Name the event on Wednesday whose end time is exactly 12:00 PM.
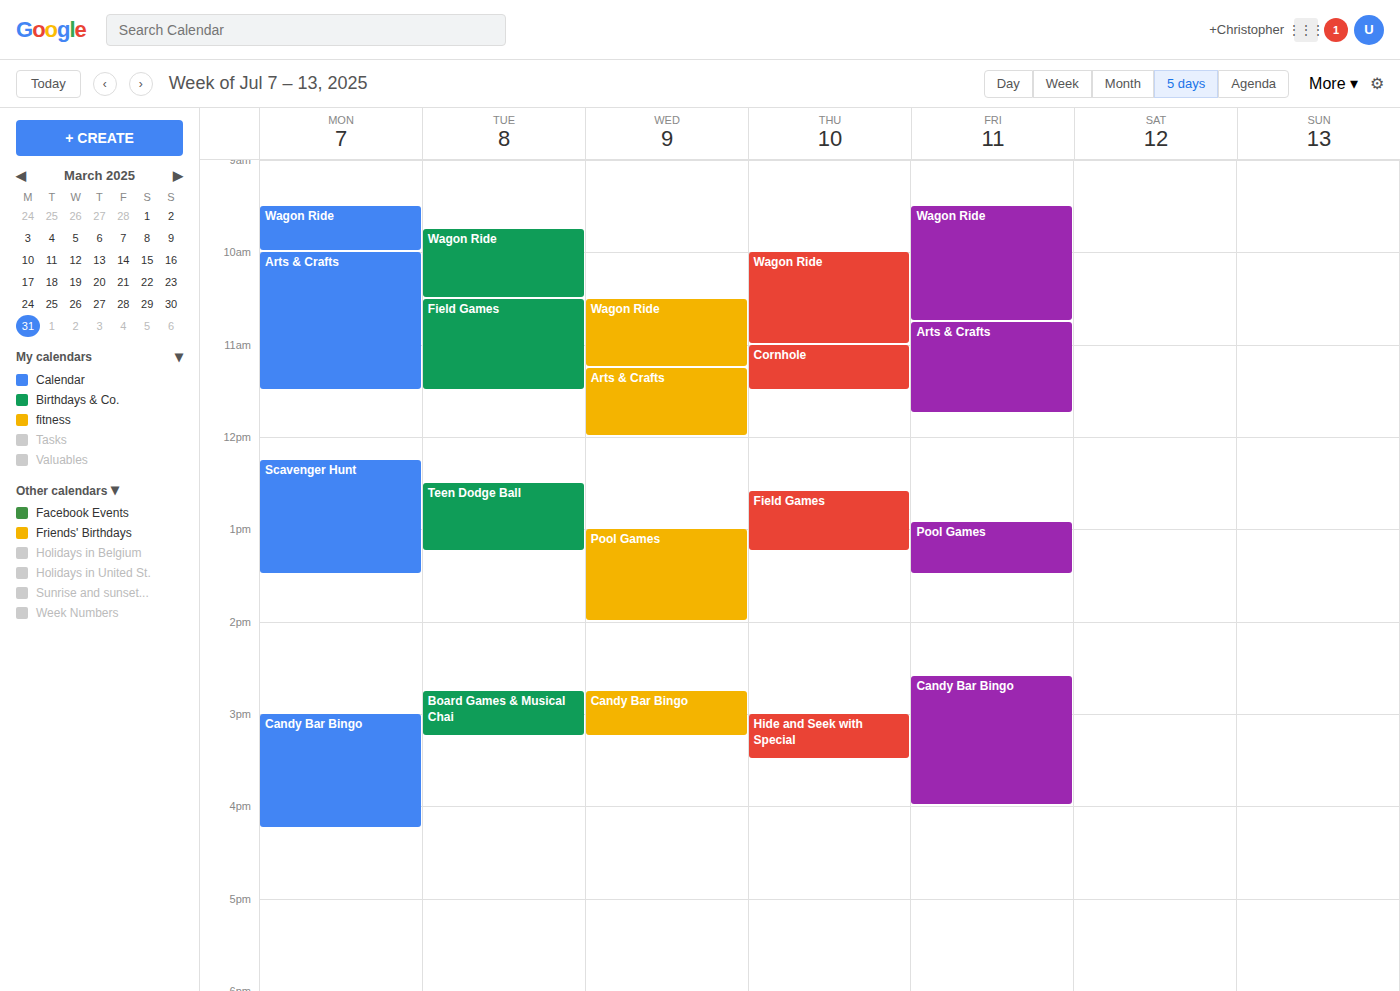
"Arts & Crafts"